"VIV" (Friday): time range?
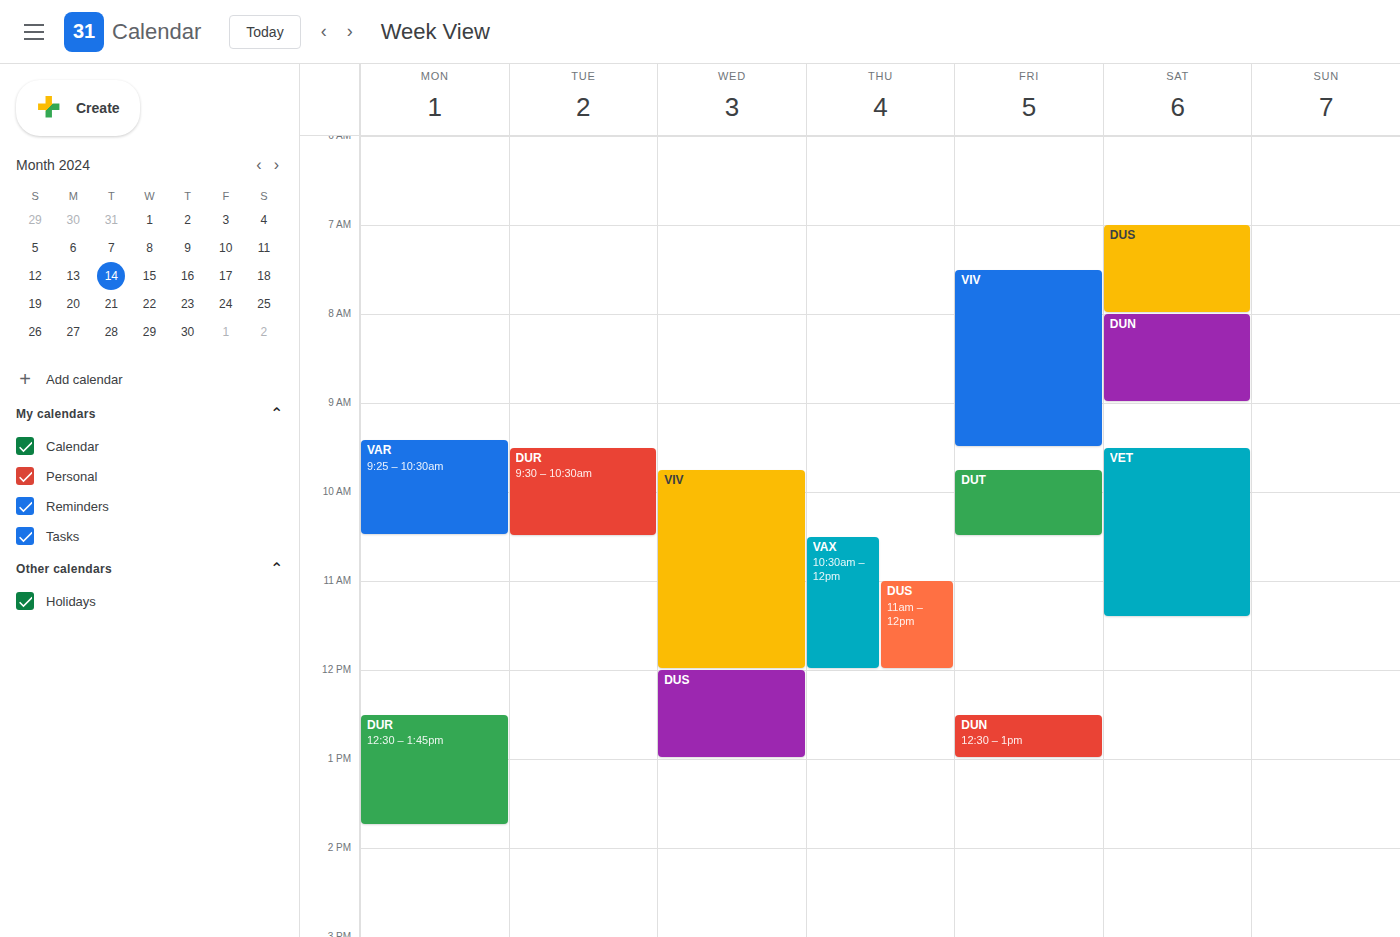
7:30 AM to 9:30 AM